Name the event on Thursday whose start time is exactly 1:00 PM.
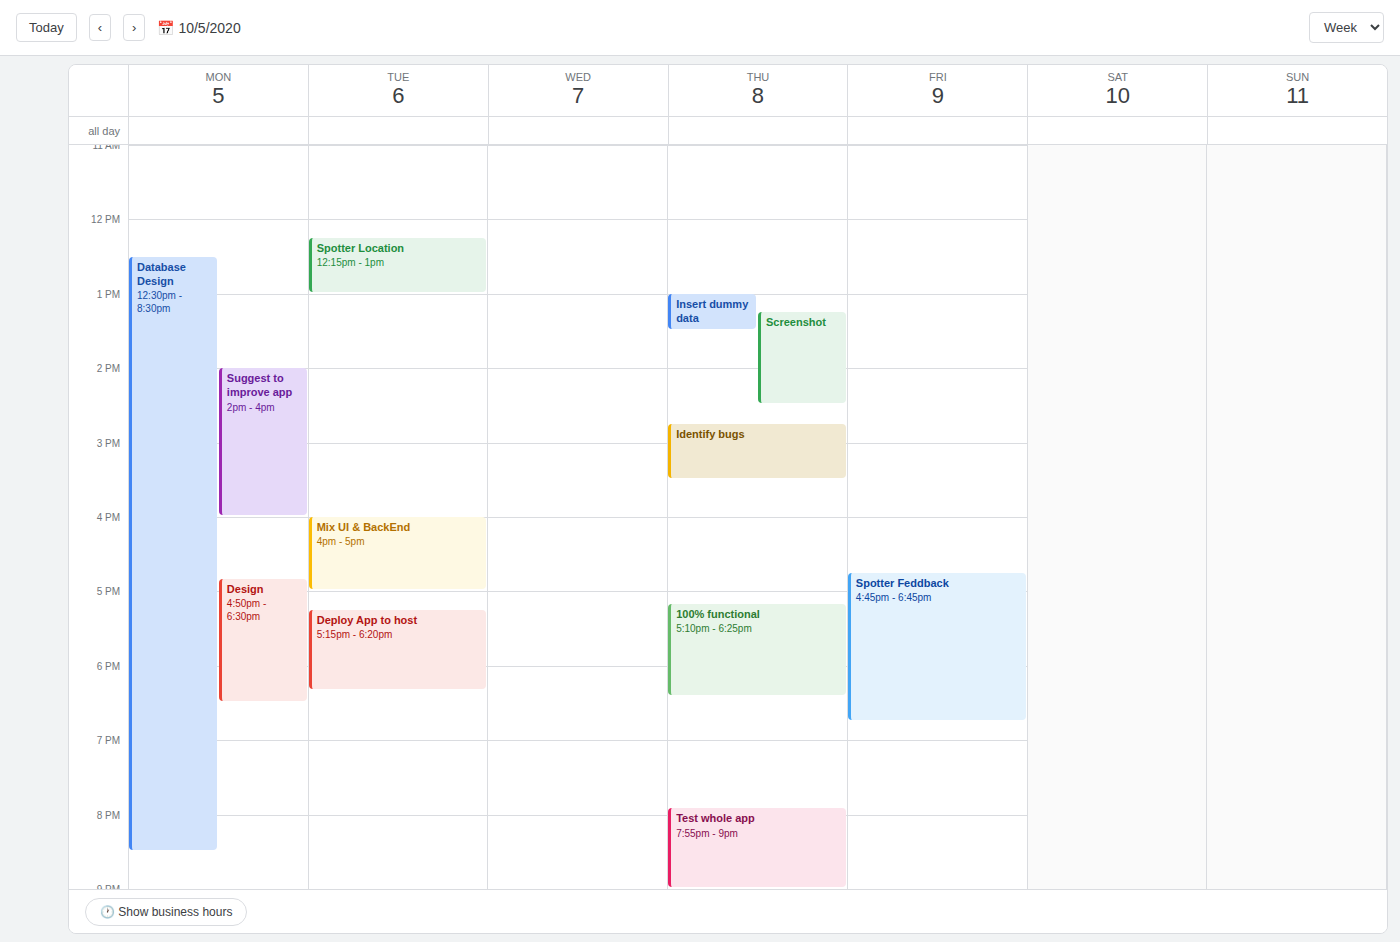
"Insert dummy data"